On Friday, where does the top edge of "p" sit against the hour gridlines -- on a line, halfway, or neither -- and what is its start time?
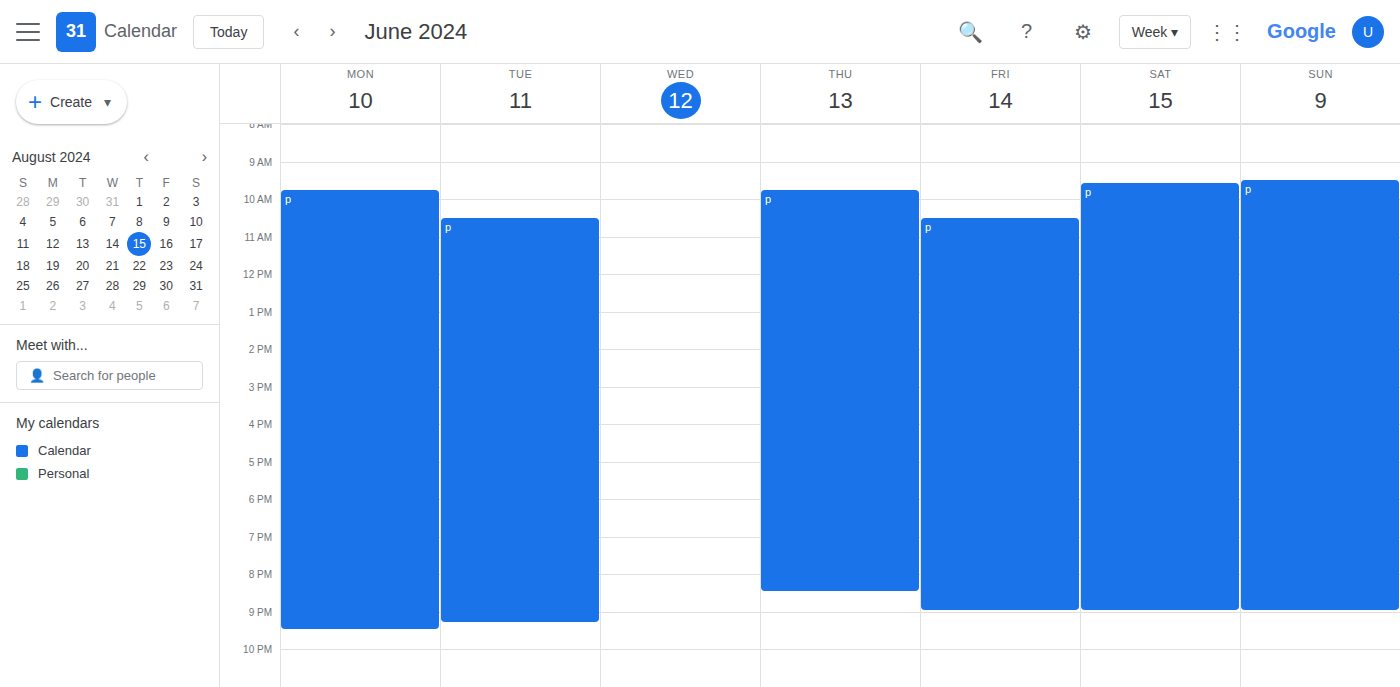
10:30 AM -- halfway between the 10 AM and 11 AM lines.